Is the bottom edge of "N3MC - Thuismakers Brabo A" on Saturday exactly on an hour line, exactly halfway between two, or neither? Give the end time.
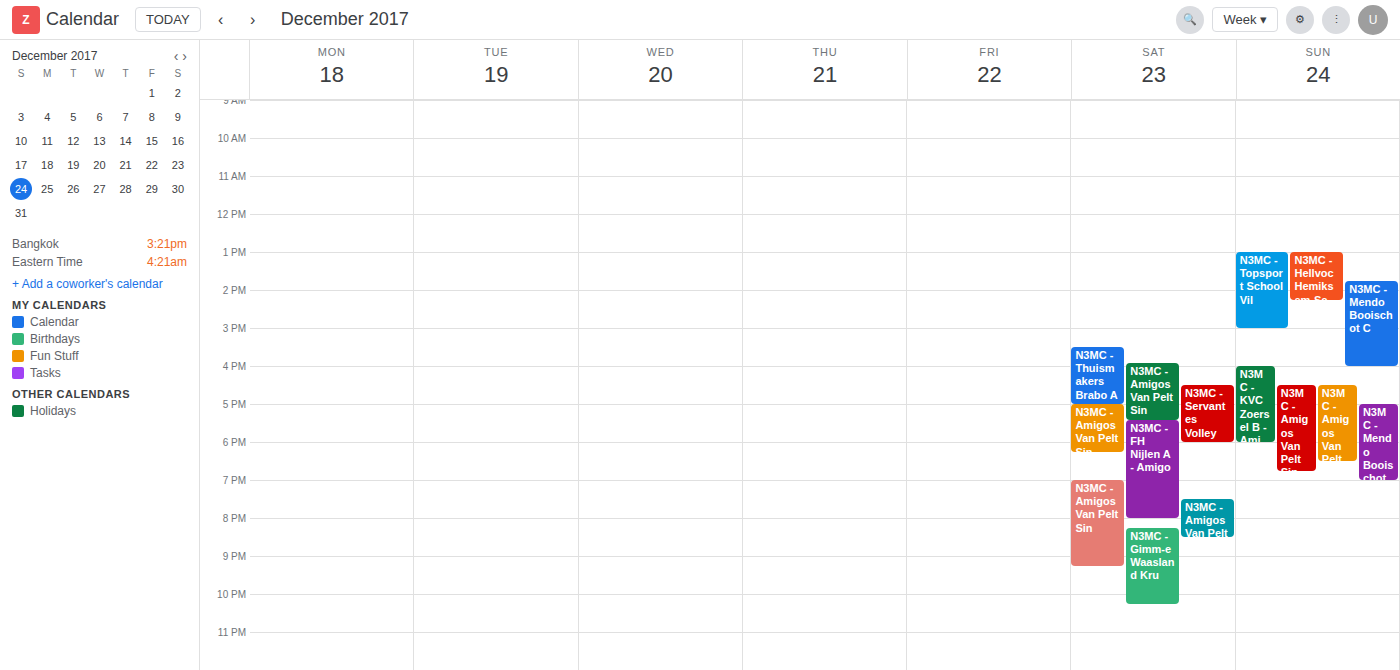
5:00 PM -- exactly on the 5 PM line.